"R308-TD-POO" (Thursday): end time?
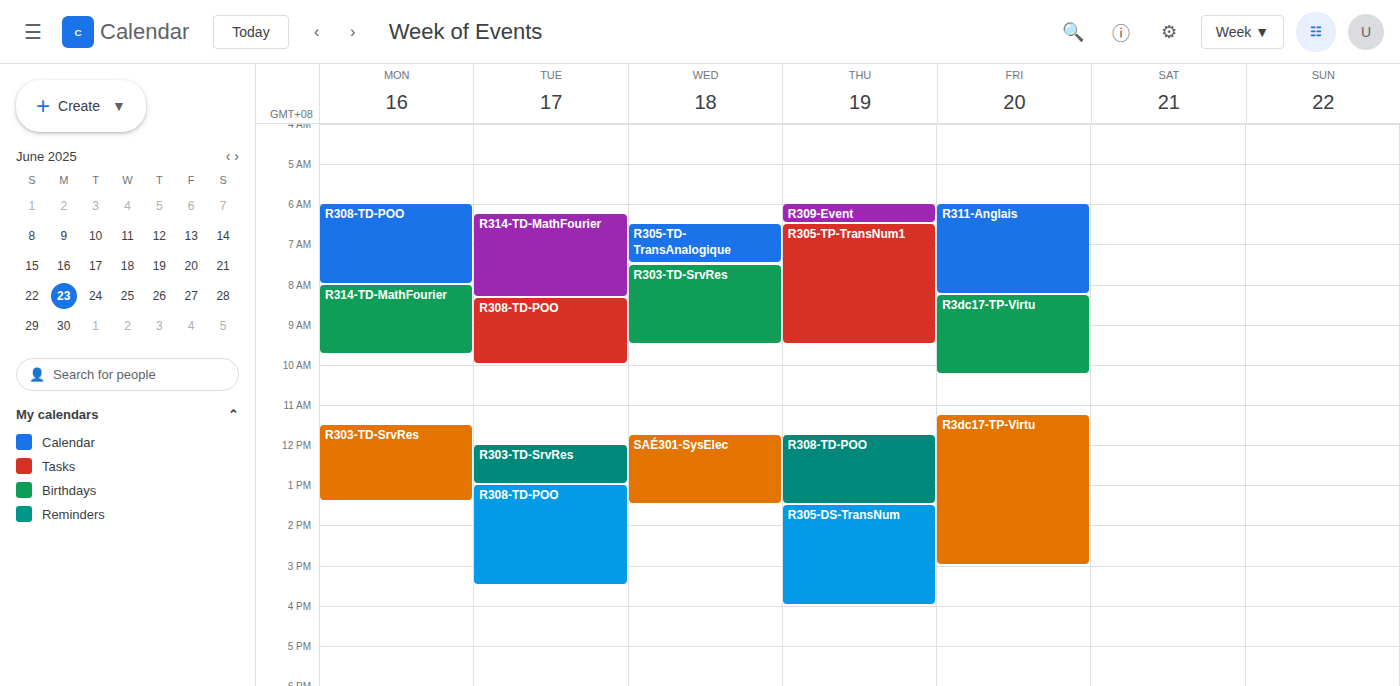
1:30 PM